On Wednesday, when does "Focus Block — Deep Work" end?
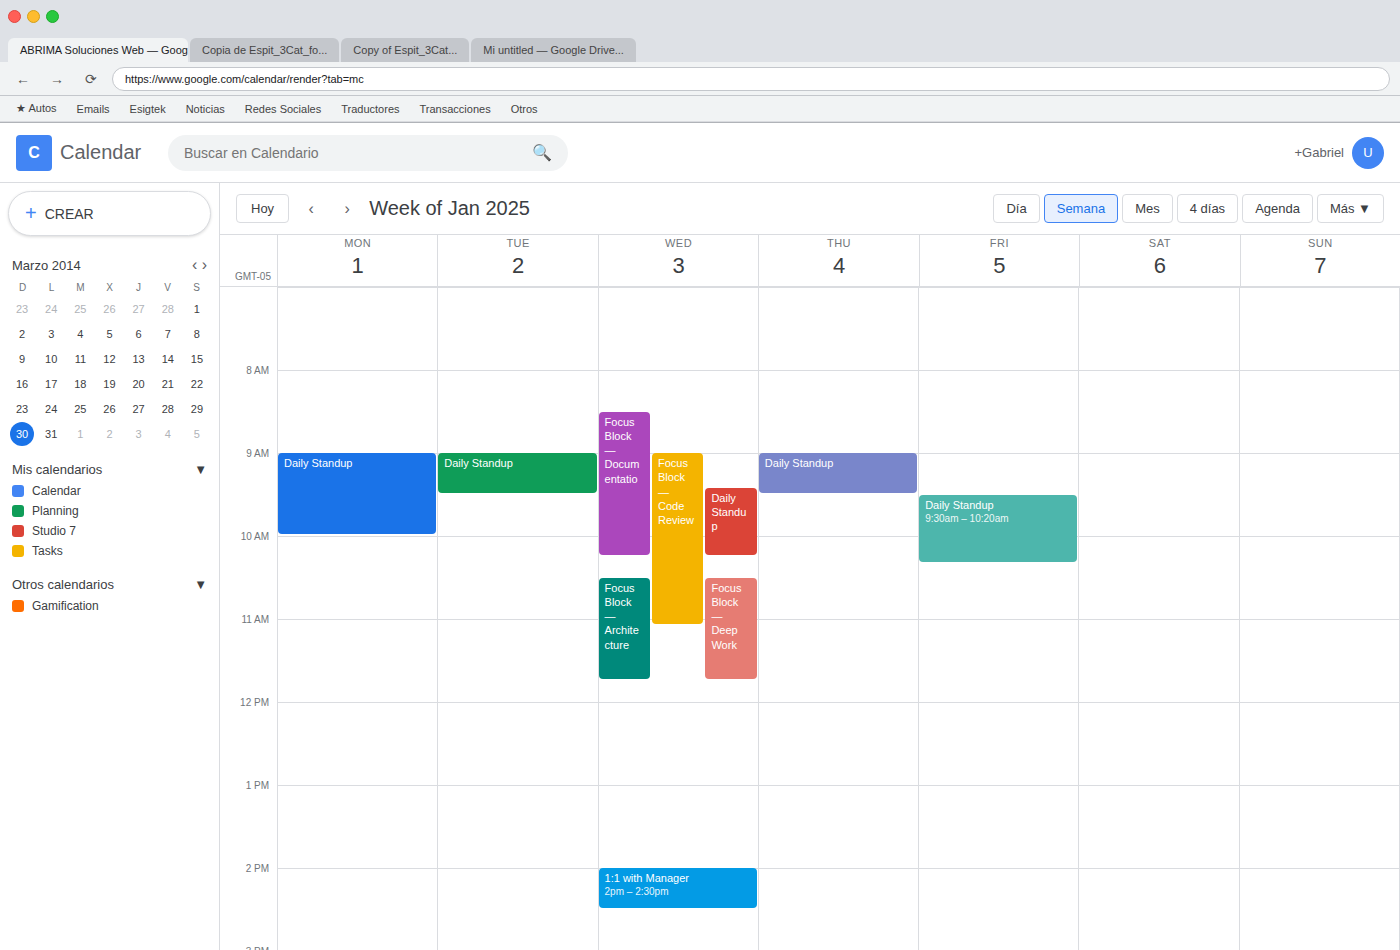
11:45 AM